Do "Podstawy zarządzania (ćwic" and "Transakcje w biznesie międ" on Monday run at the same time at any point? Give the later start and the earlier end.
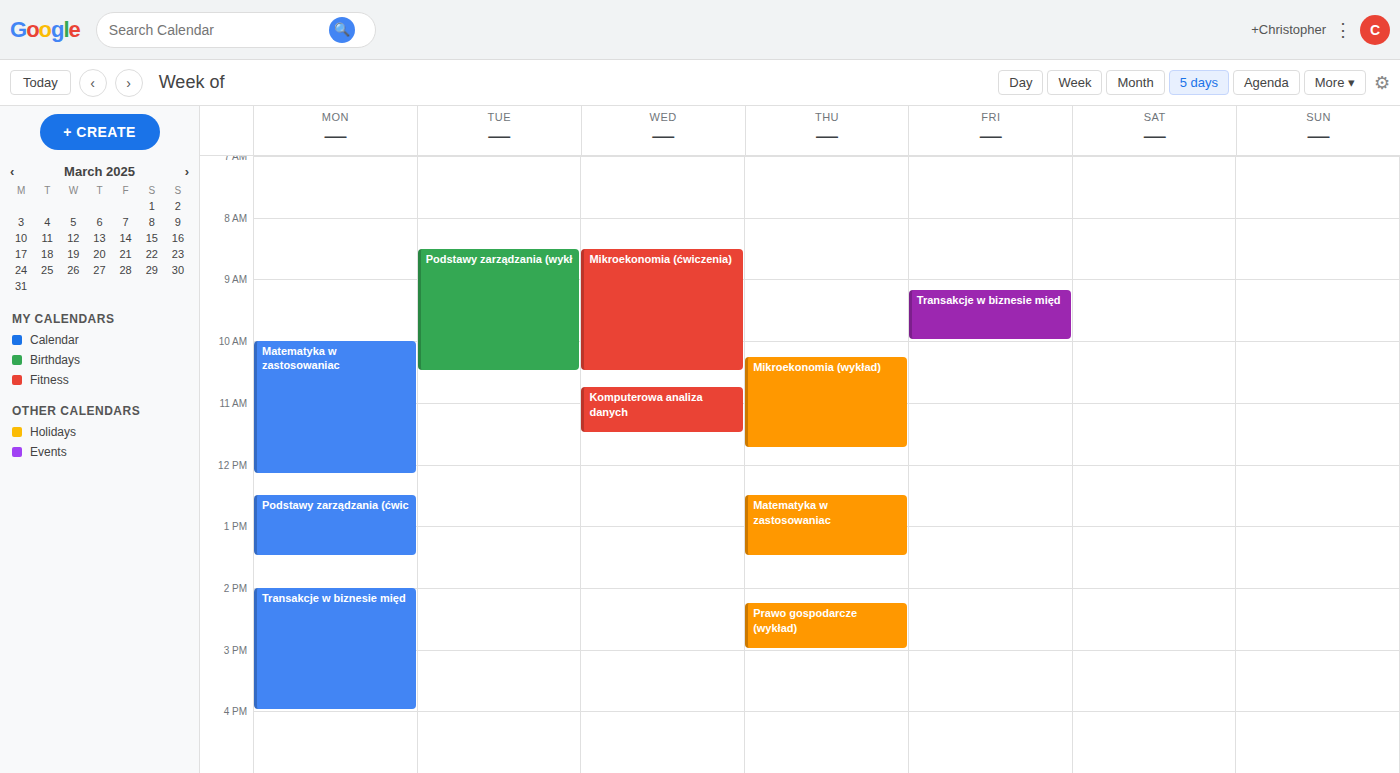
"Podstawy zarządzania (ćwic" ends at 1:30 PM and "Transakcje w biznesie międ" starts at 2:00 PM -- no overlap.